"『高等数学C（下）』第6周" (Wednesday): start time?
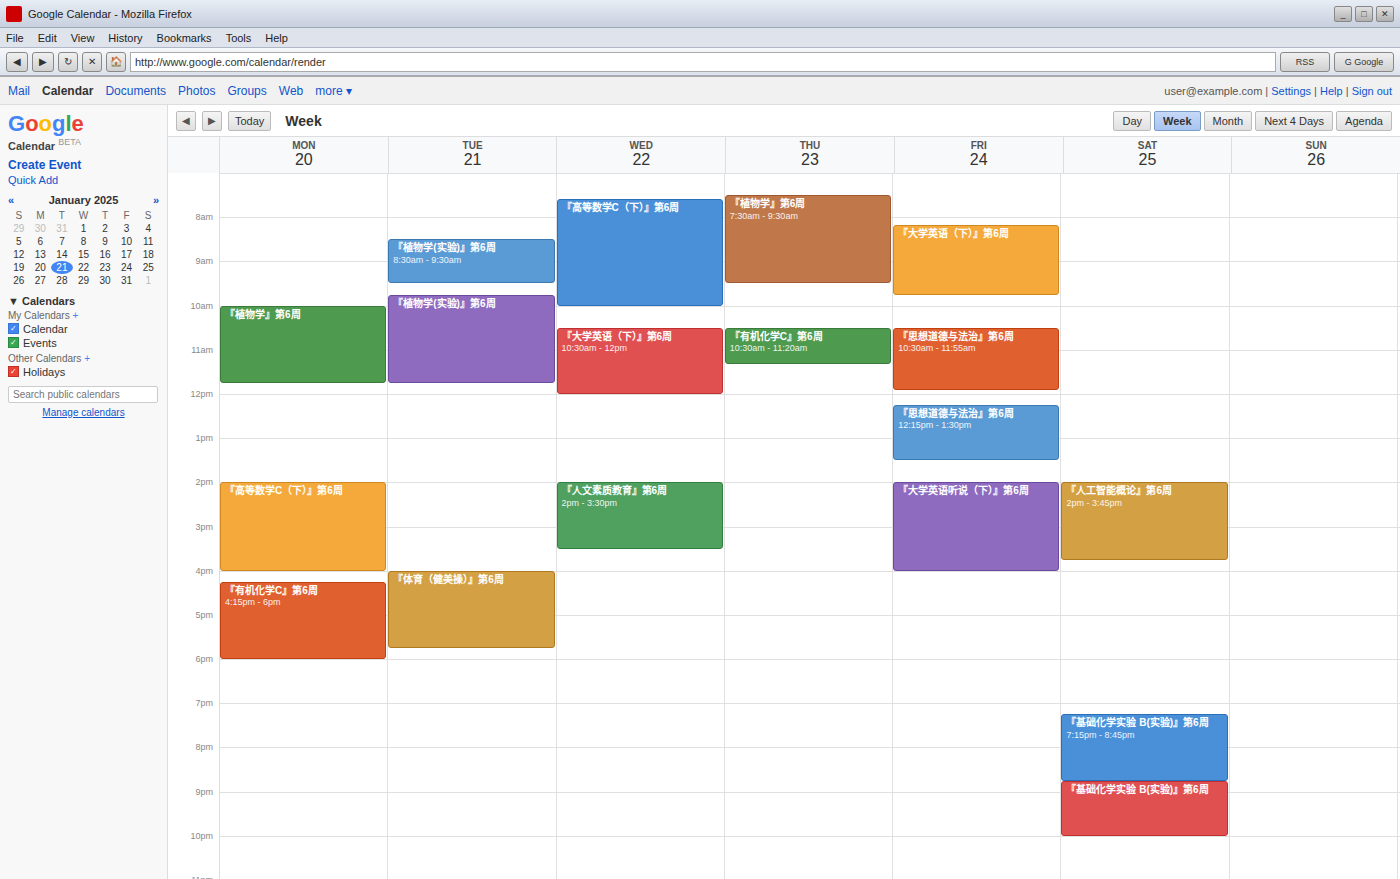
7:35 AM